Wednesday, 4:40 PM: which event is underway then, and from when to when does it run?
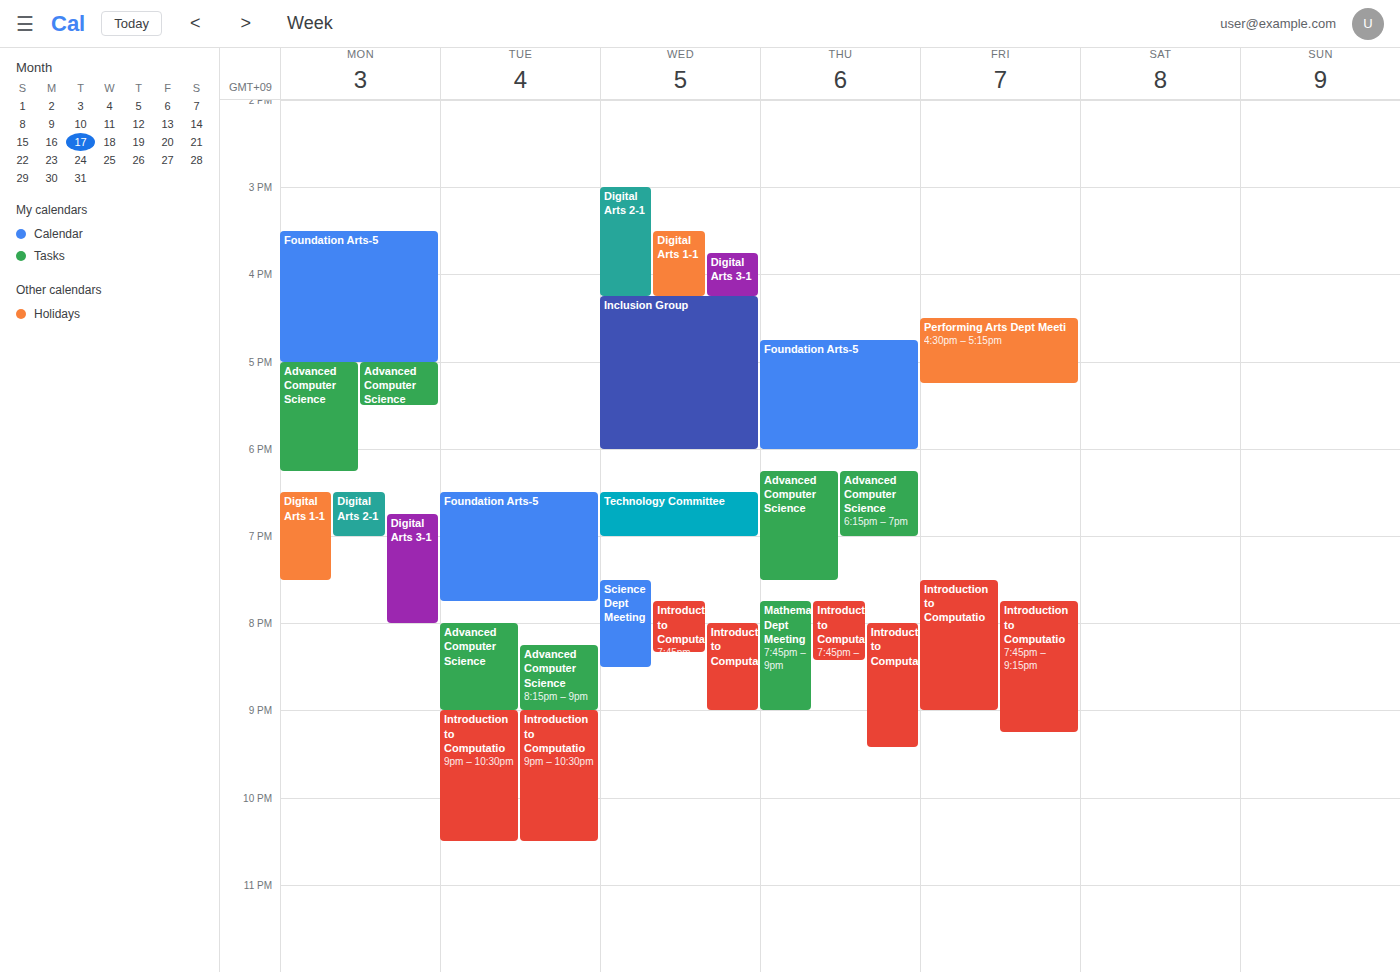
"Inclusion Group", 4:15 PM to 6:00 PM